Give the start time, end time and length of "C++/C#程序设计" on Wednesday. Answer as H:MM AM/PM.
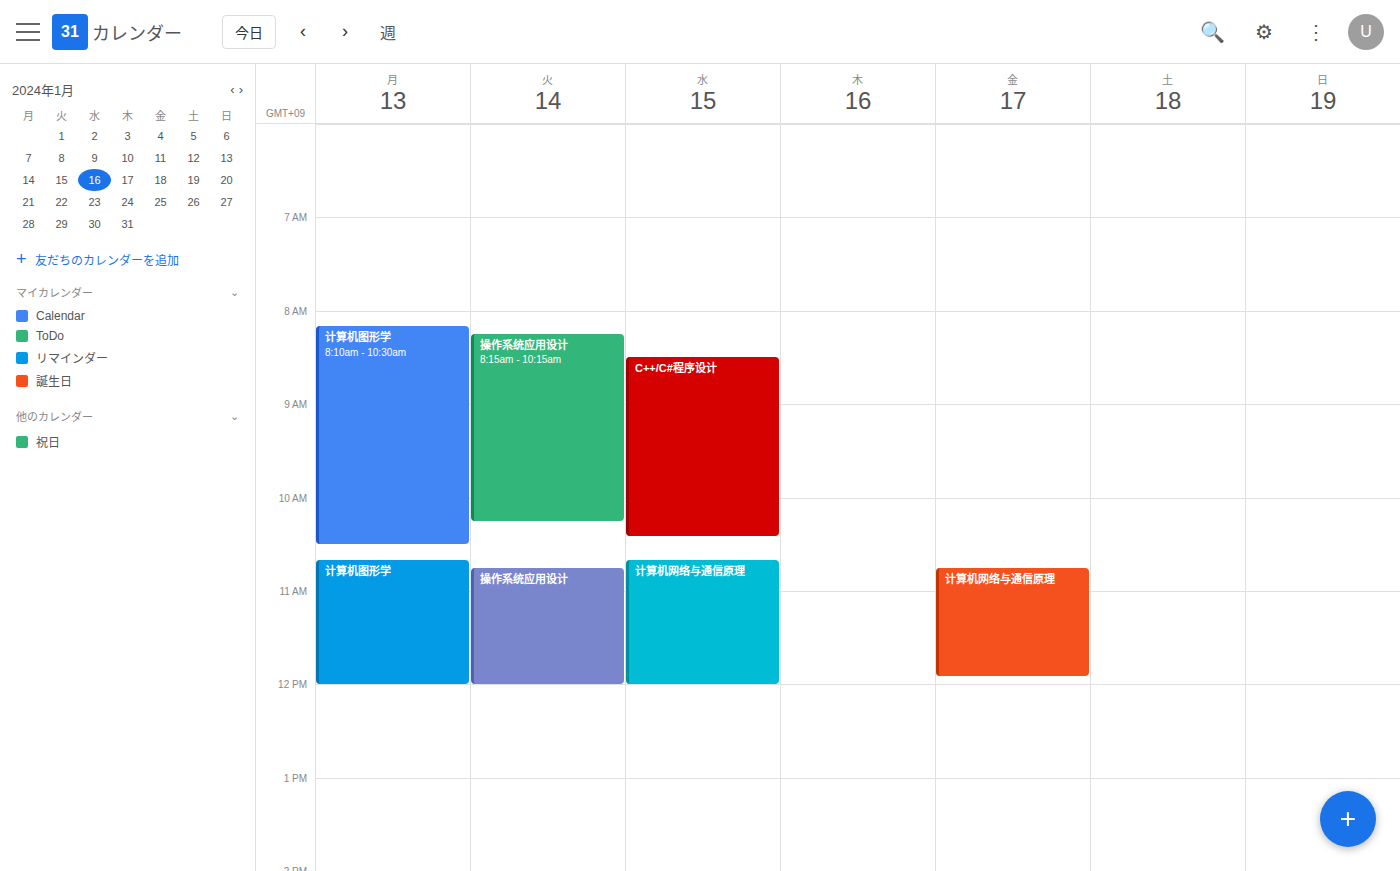
8:30 AM to 10:25 AM, 1 hour 55 minutes